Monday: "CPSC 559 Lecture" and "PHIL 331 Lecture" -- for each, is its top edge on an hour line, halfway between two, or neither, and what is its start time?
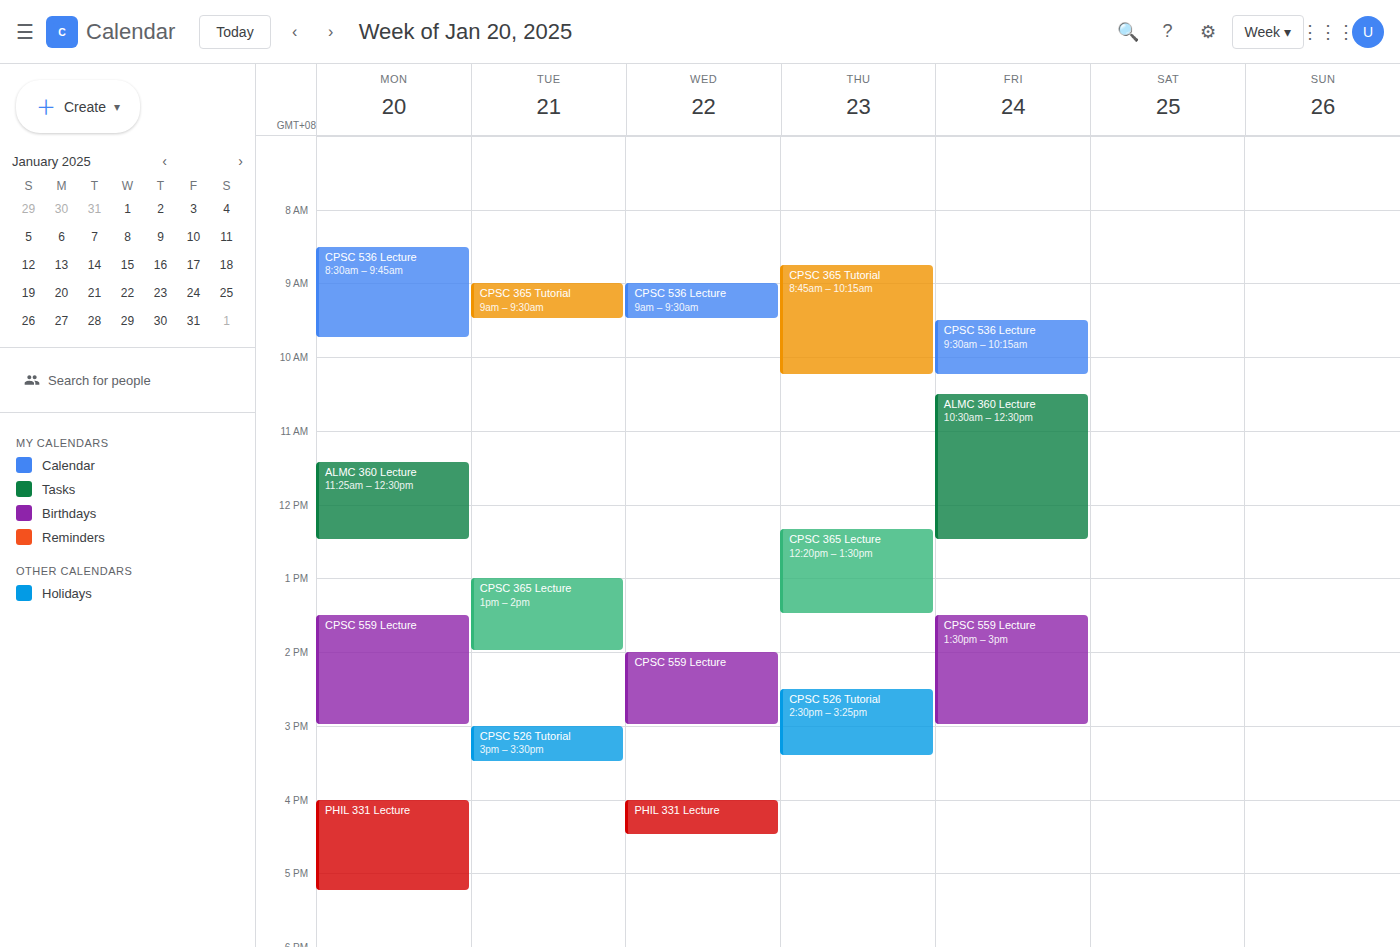
"CPSC 559 Lecture": 13:30, halfway between the 13:00 and 14:00 lines. "PHIL 331 Lecture": 16:00, exactly on the 16:00 line.